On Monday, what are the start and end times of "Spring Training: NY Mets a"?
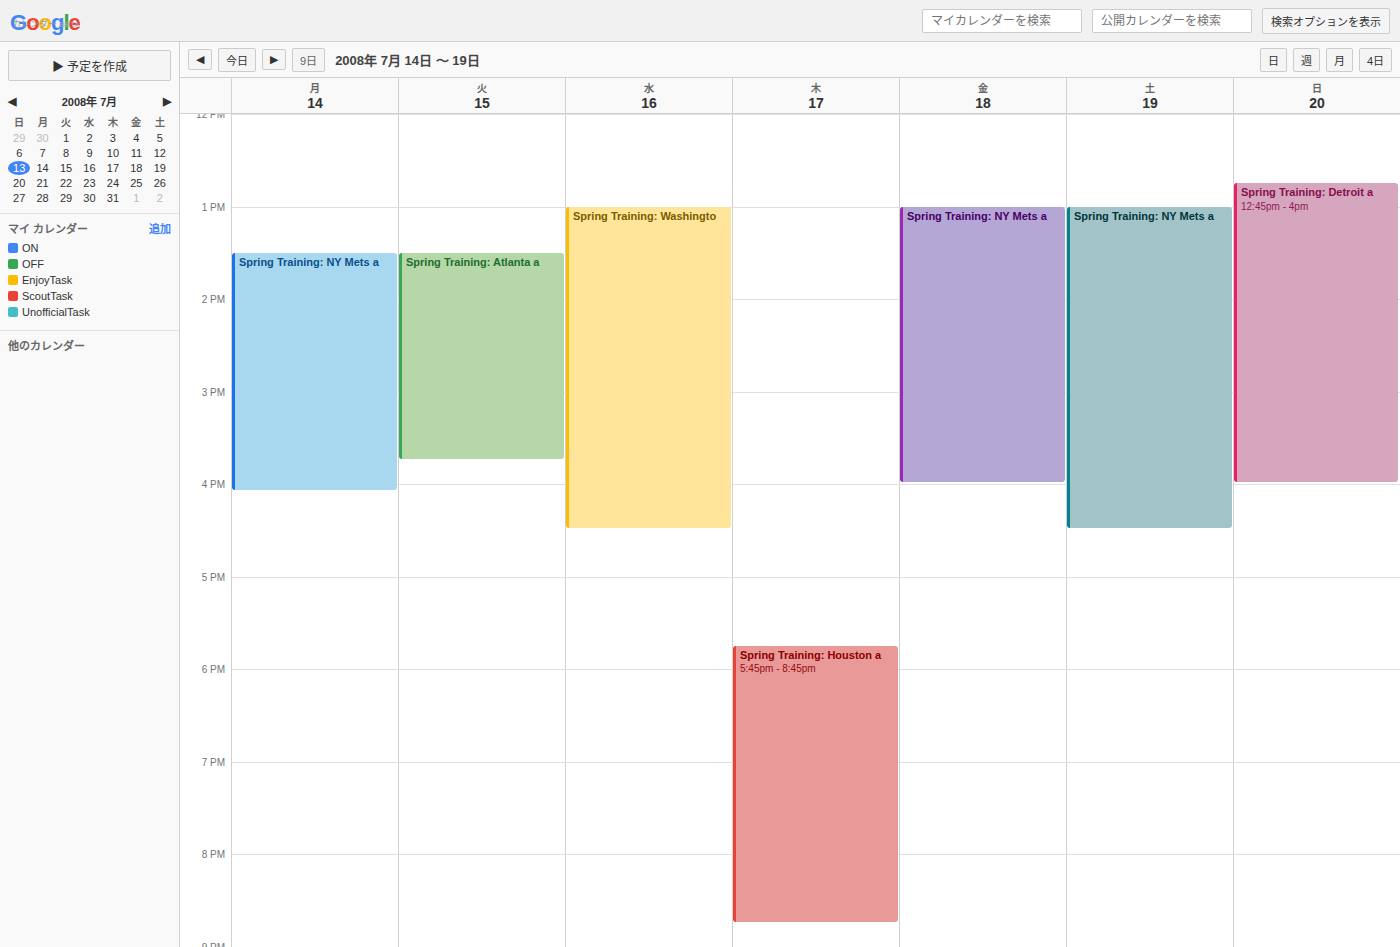
1:30 PM to 4:05 PM